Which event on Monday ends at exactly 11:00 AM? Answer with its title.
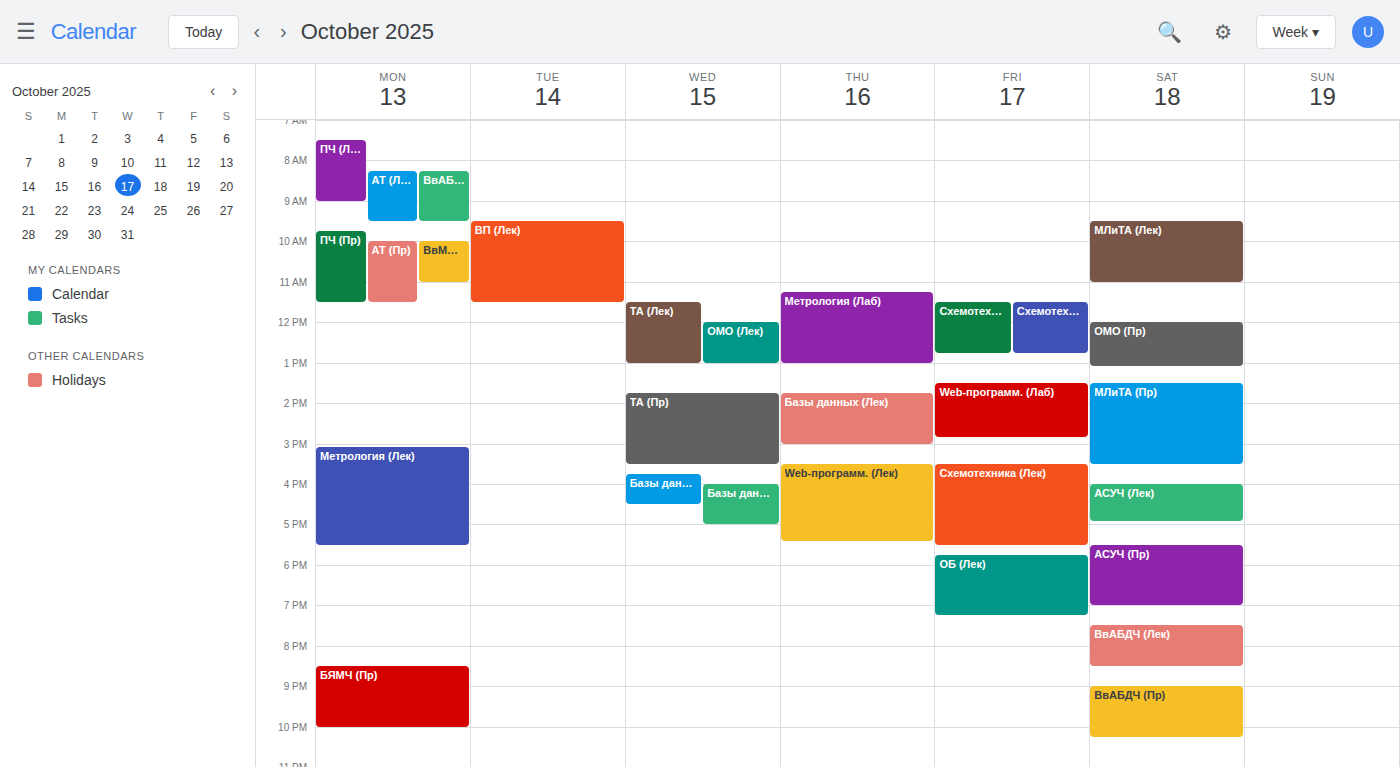
"ВвММОЧ (Пр)"